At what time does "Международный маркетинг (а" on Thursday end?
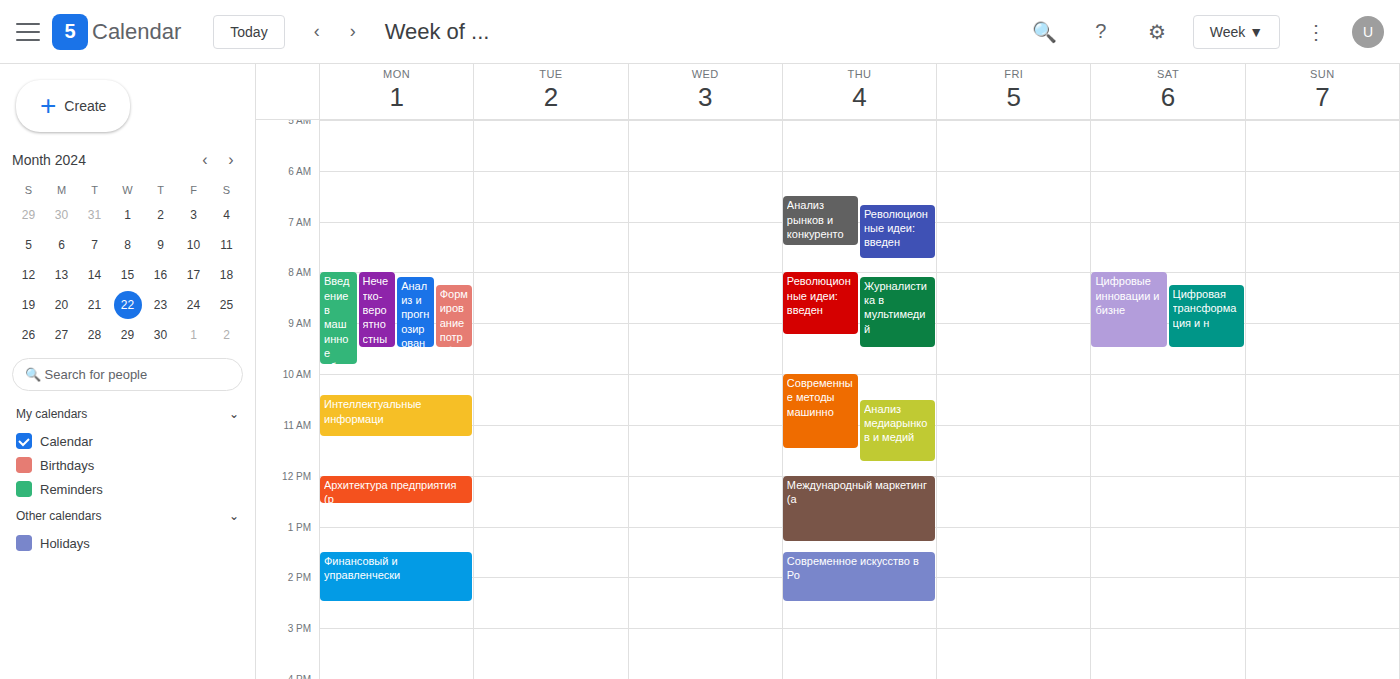
1:20 PM